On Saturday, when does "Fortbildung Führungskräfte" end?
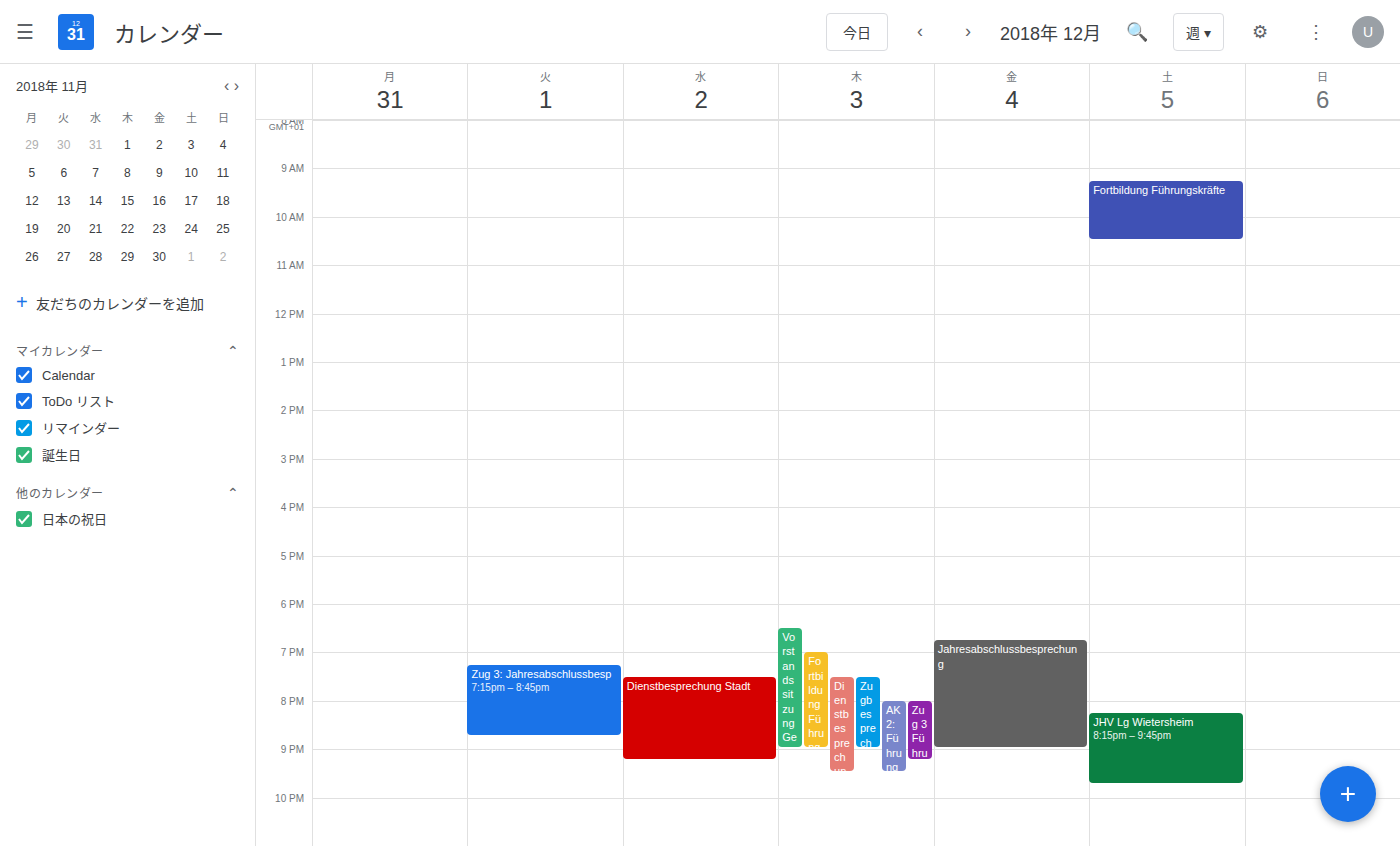
10:30 AM